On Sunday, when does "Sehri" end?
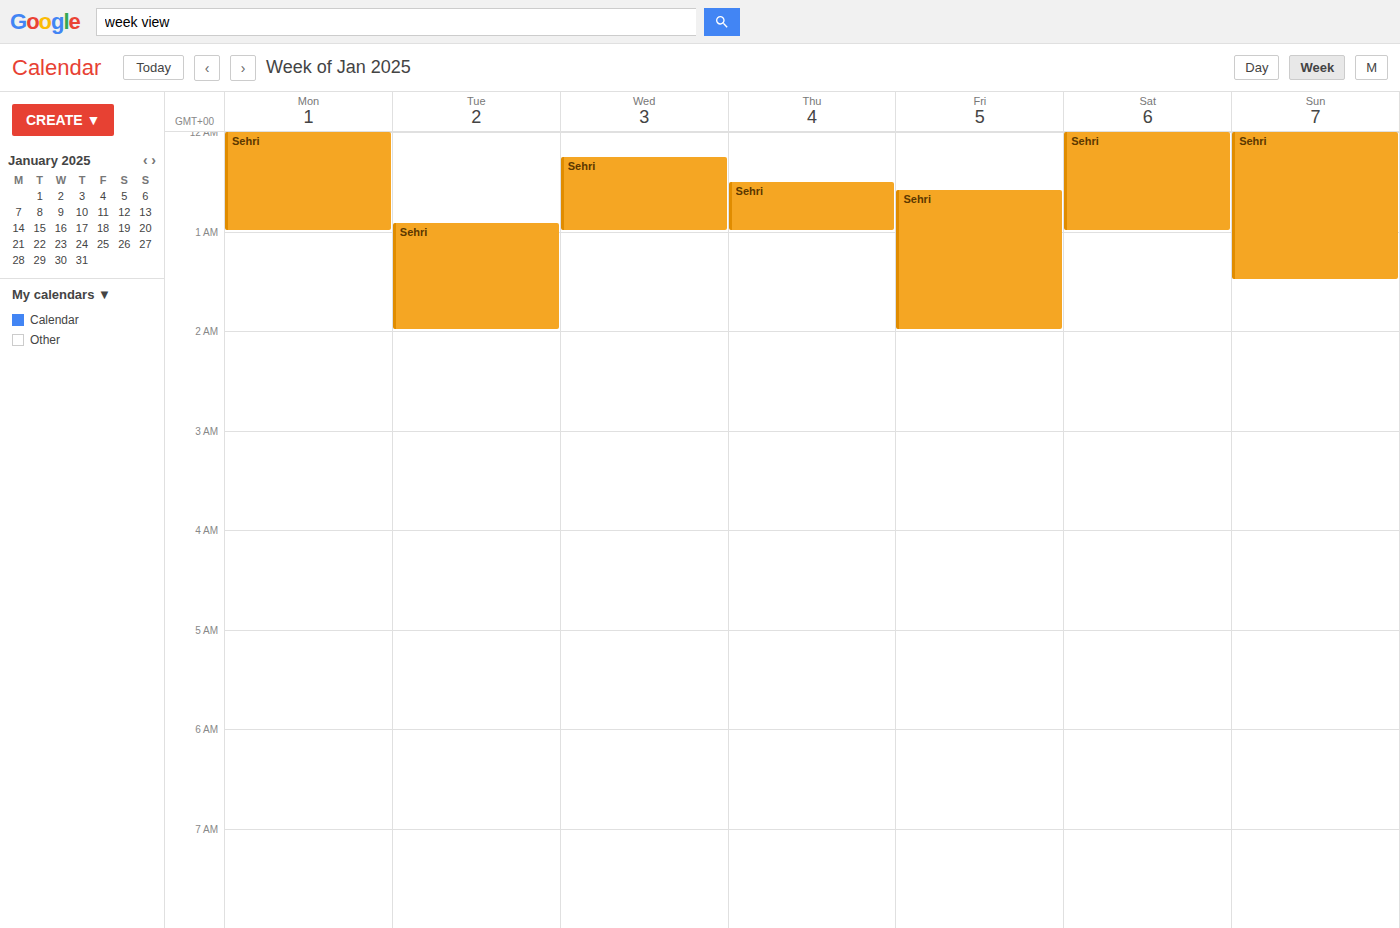
1:30 AM